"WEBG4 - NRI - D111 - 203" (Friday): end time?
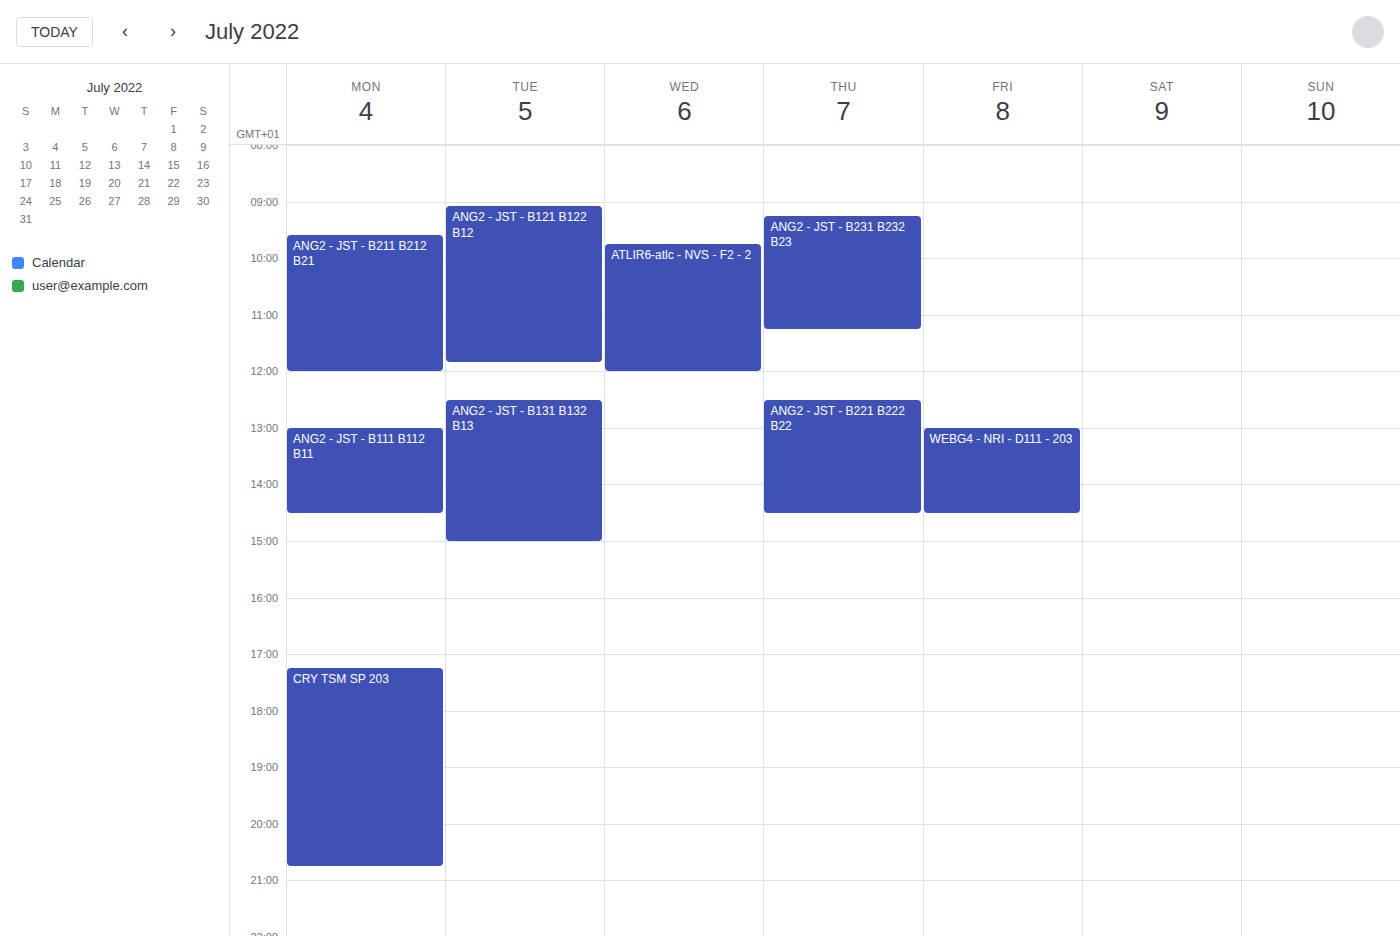
2:30 PM